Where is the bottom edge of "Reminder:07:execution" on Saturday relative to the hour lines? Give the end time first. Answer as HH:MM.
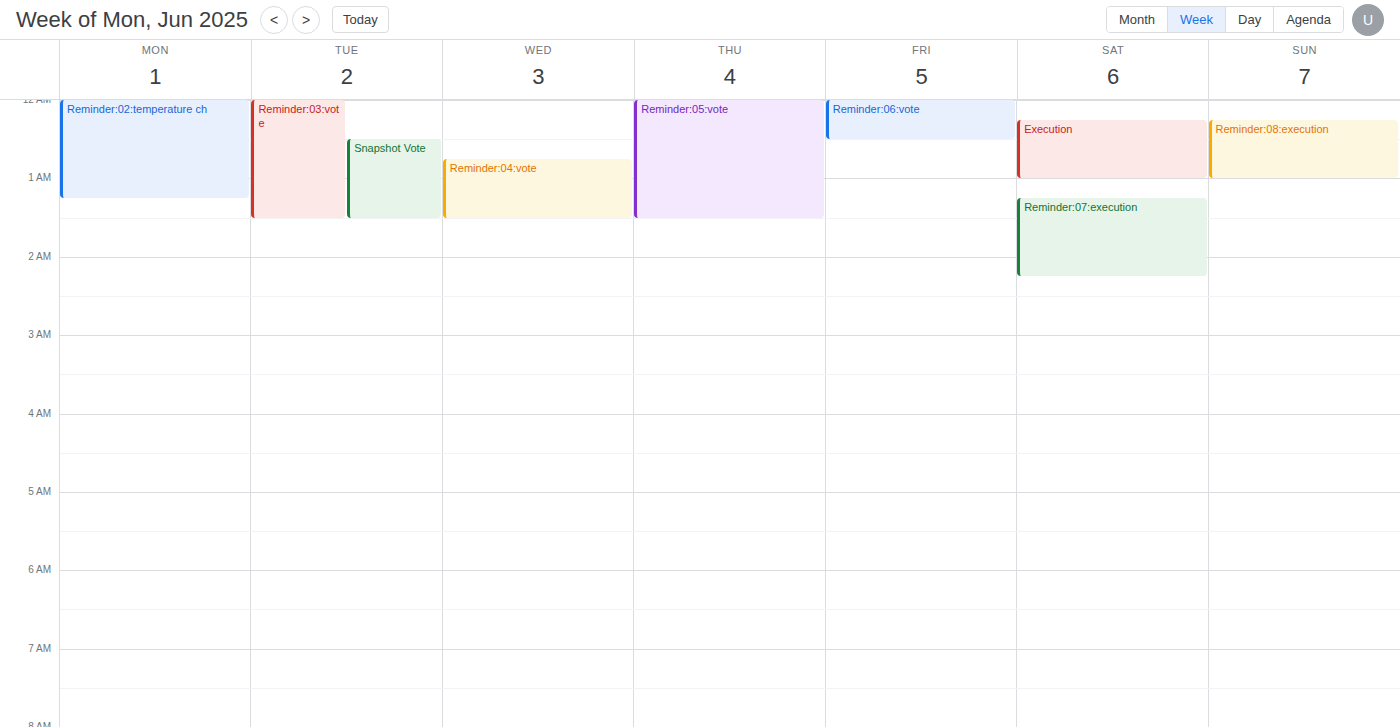
02:15 -- neither: a quarter of the way from the 02:00 line to the 03:00 line.